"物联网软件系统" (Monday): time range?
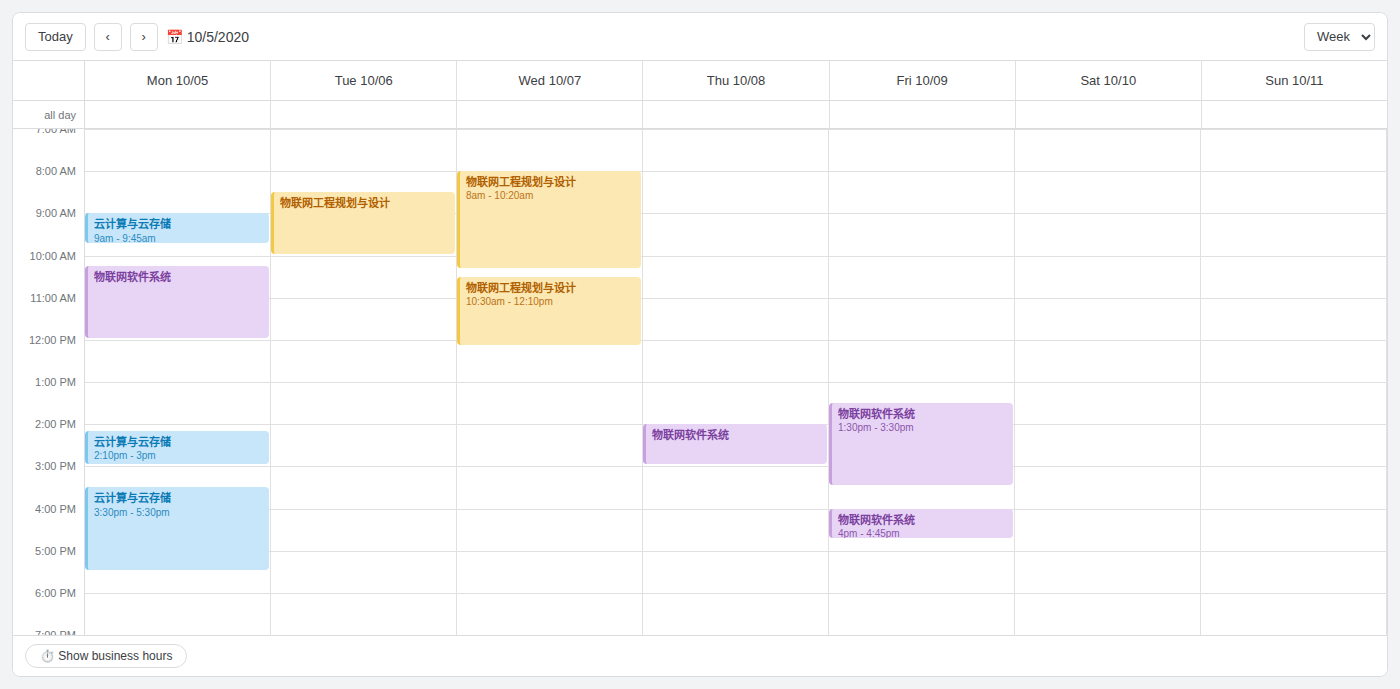
10:15 AM to 12:00 PM